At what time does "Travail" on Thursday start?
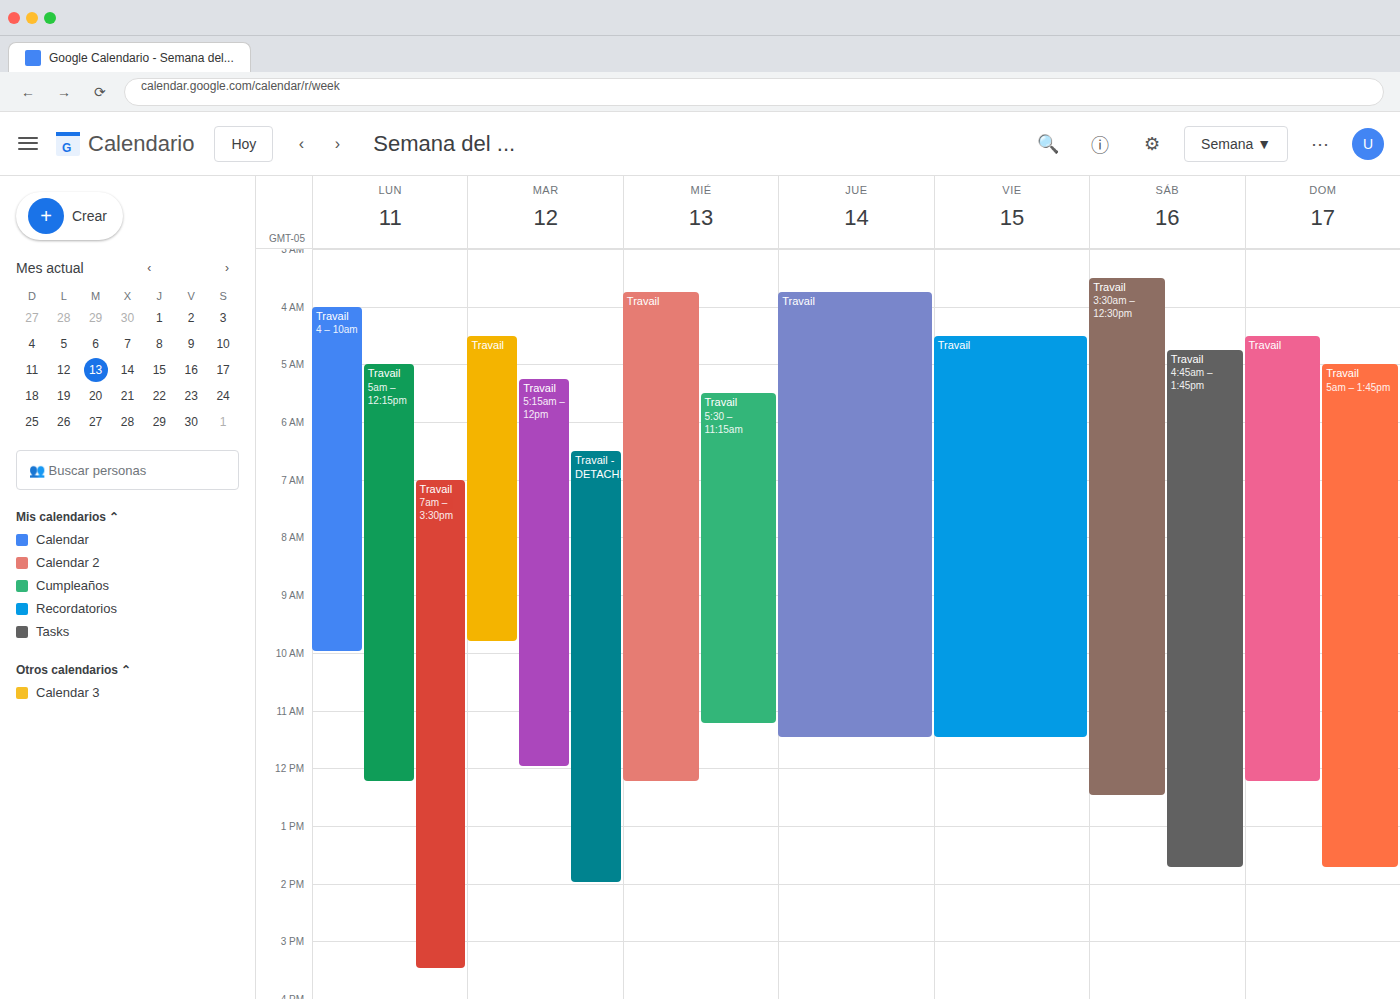
03:45